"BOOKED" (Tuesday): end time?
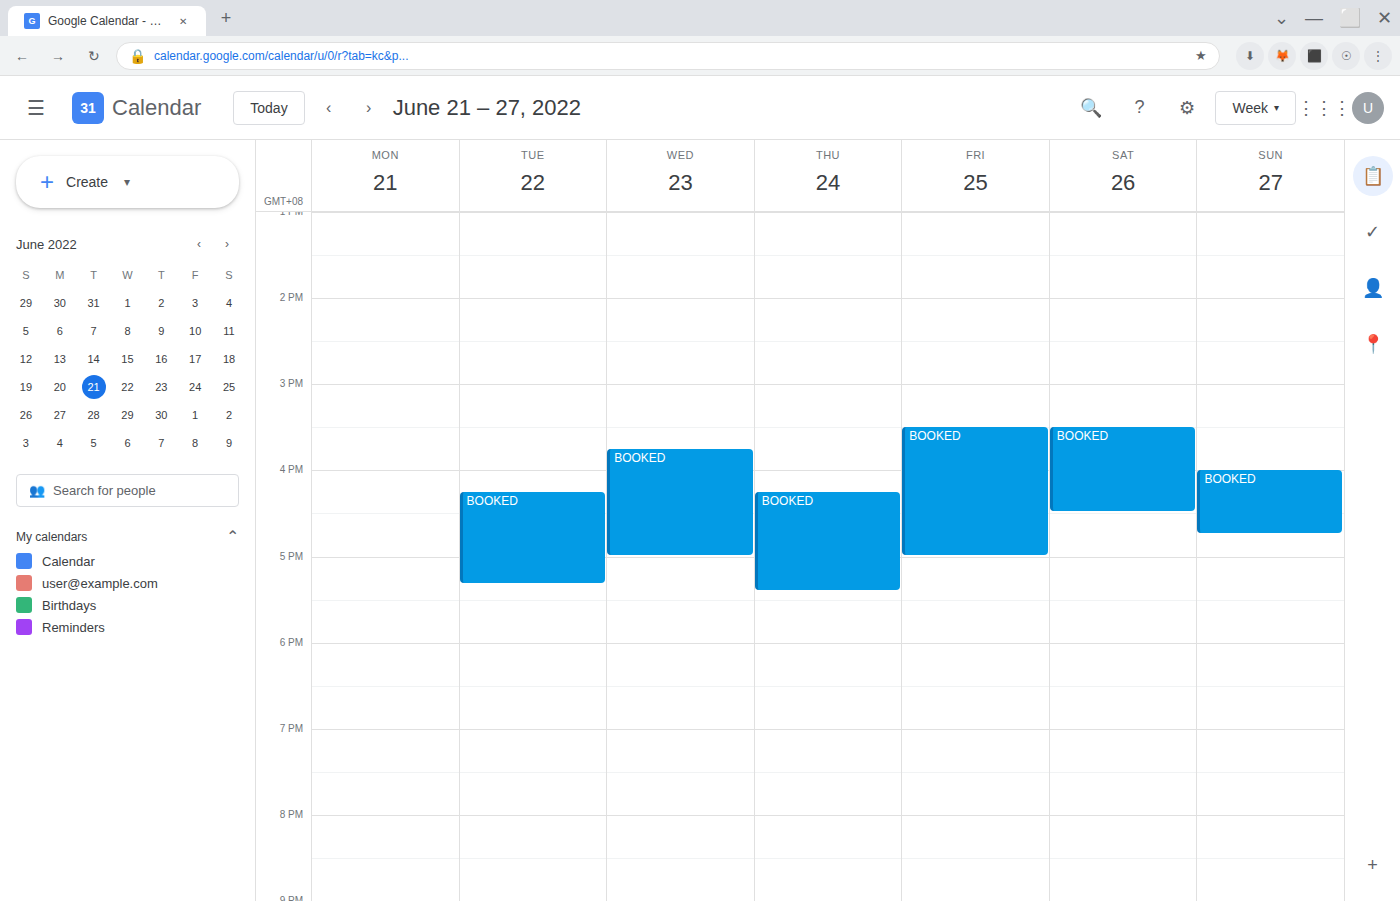
5:20 PM